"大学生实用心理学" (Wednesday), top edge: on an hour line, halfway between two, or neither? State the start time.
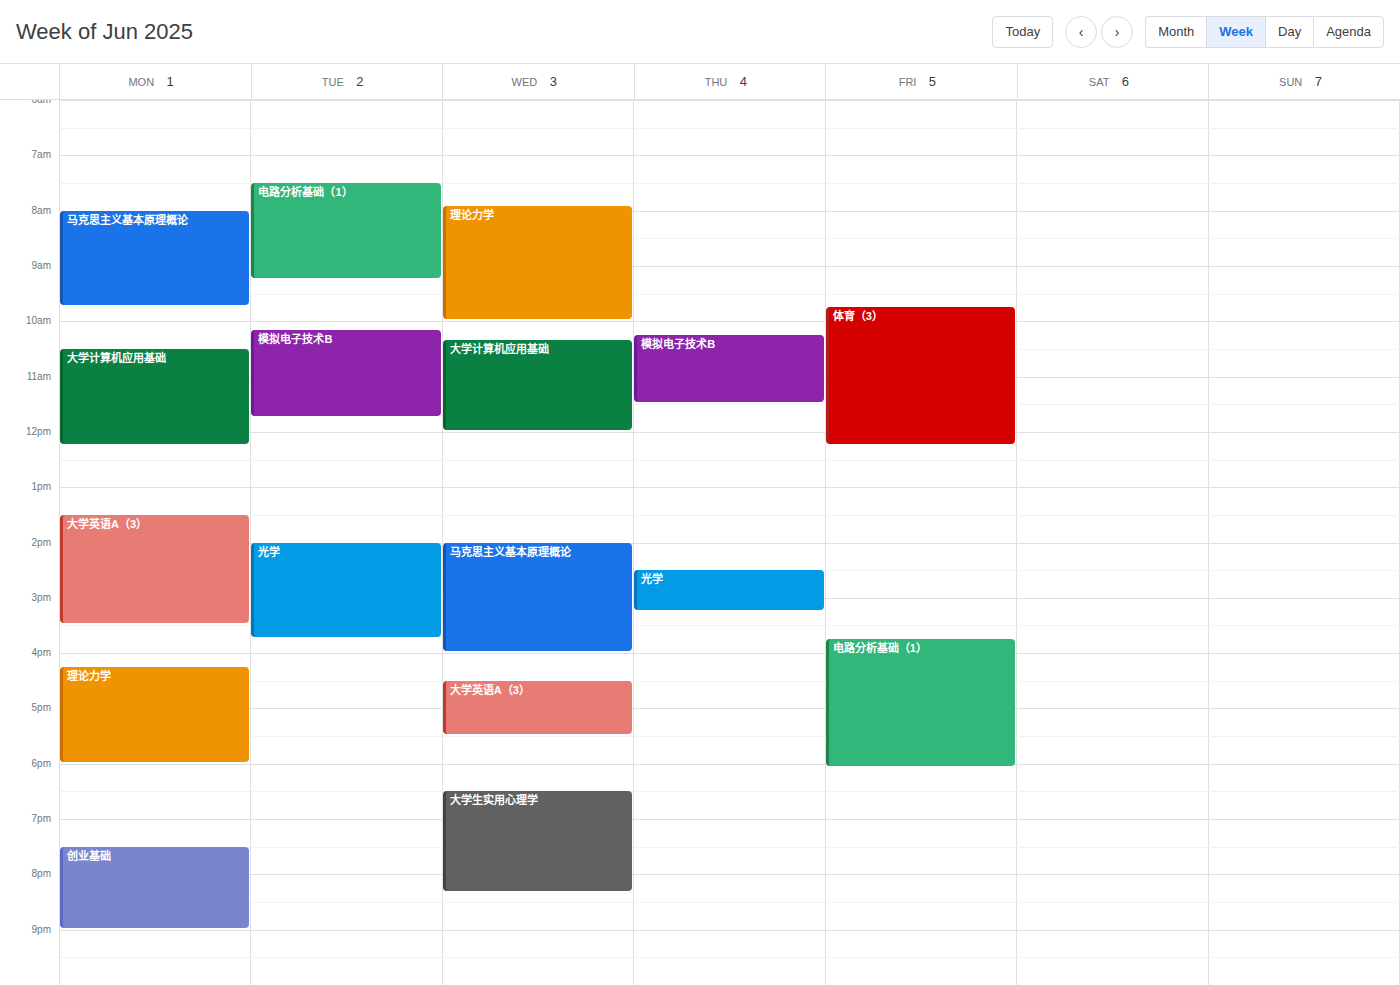
6:30 PM -- halfway between the 6 PM and 7 PM lines.